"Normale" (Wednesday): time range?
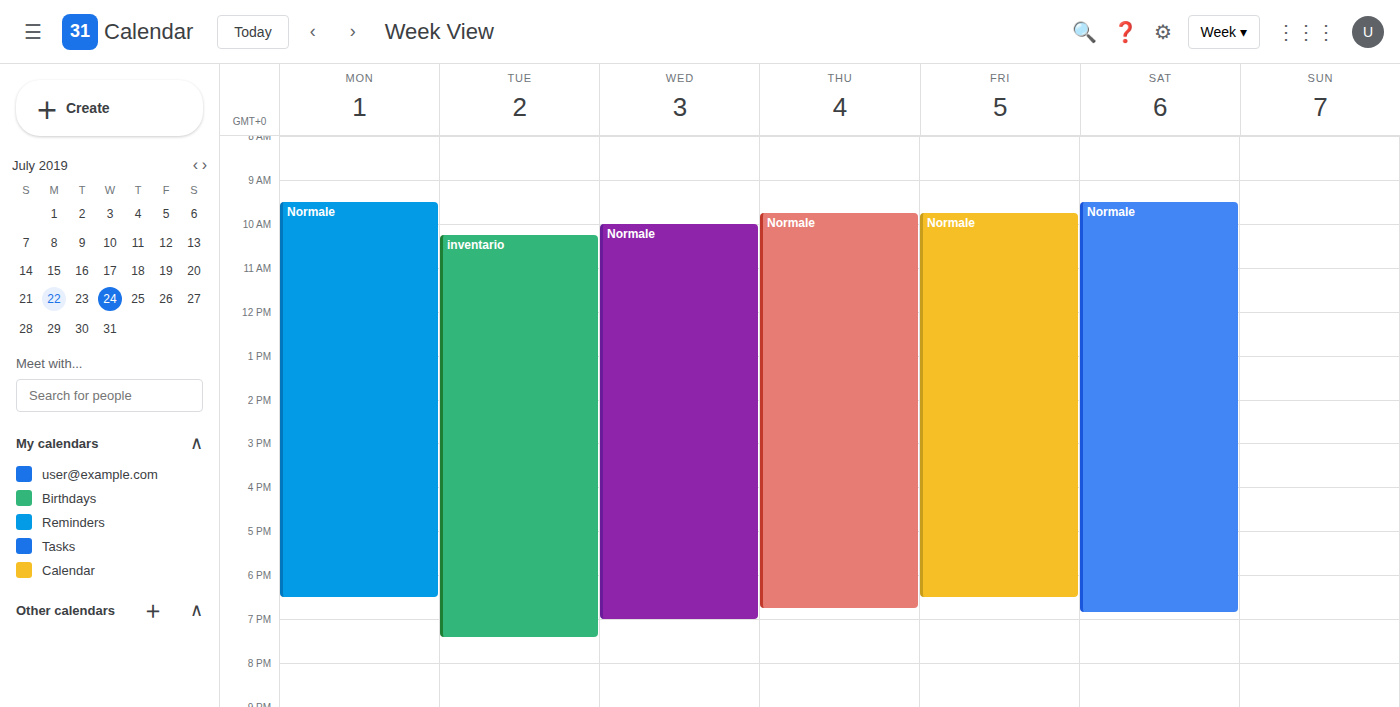
10:00 AM to 7:00 PM